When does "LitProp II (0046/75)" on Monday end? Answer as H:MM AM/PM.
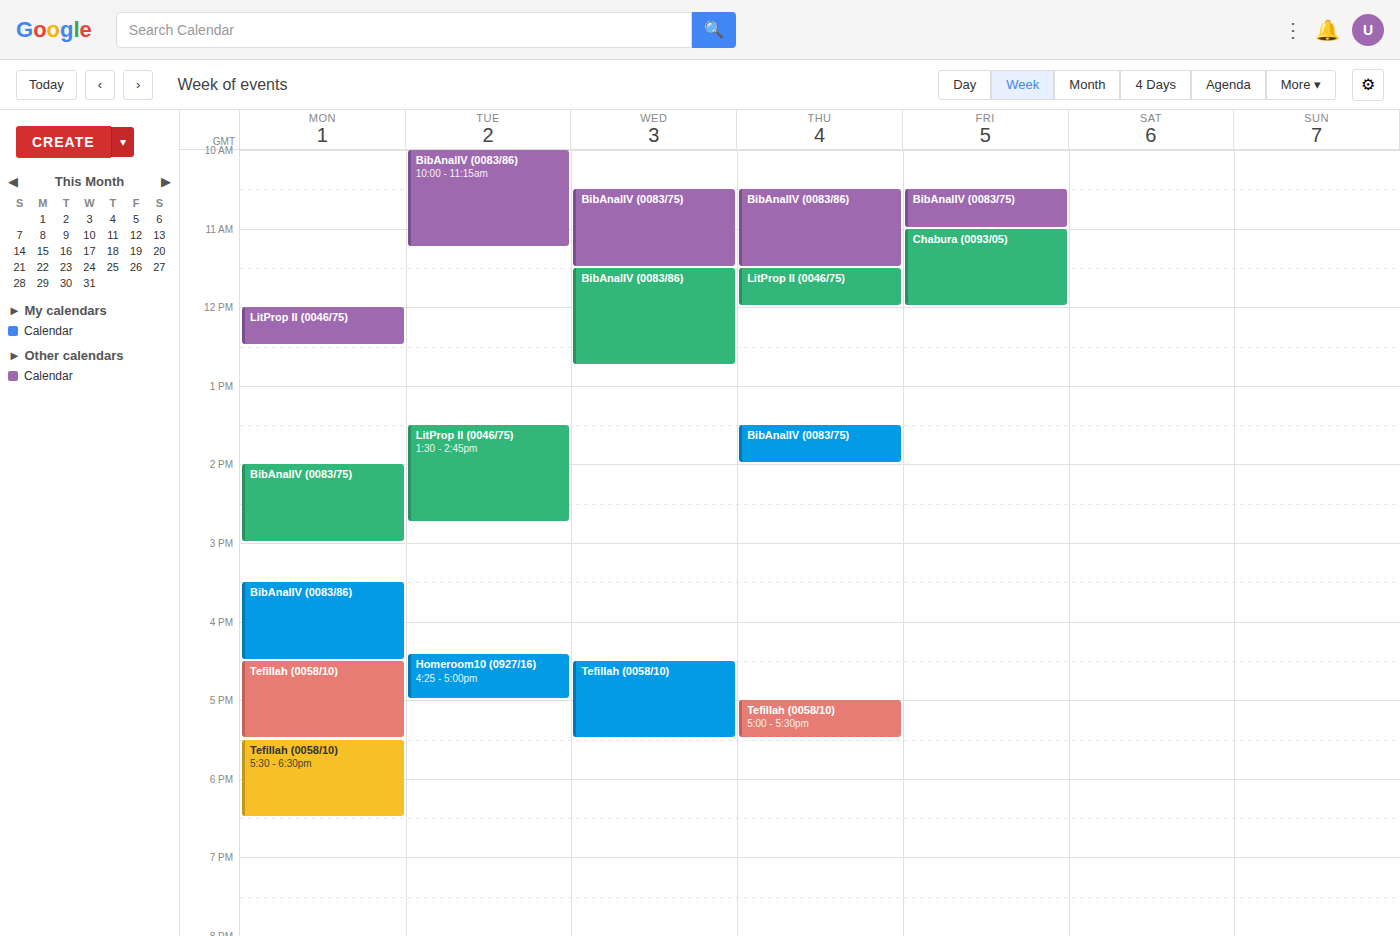
12:30 PM